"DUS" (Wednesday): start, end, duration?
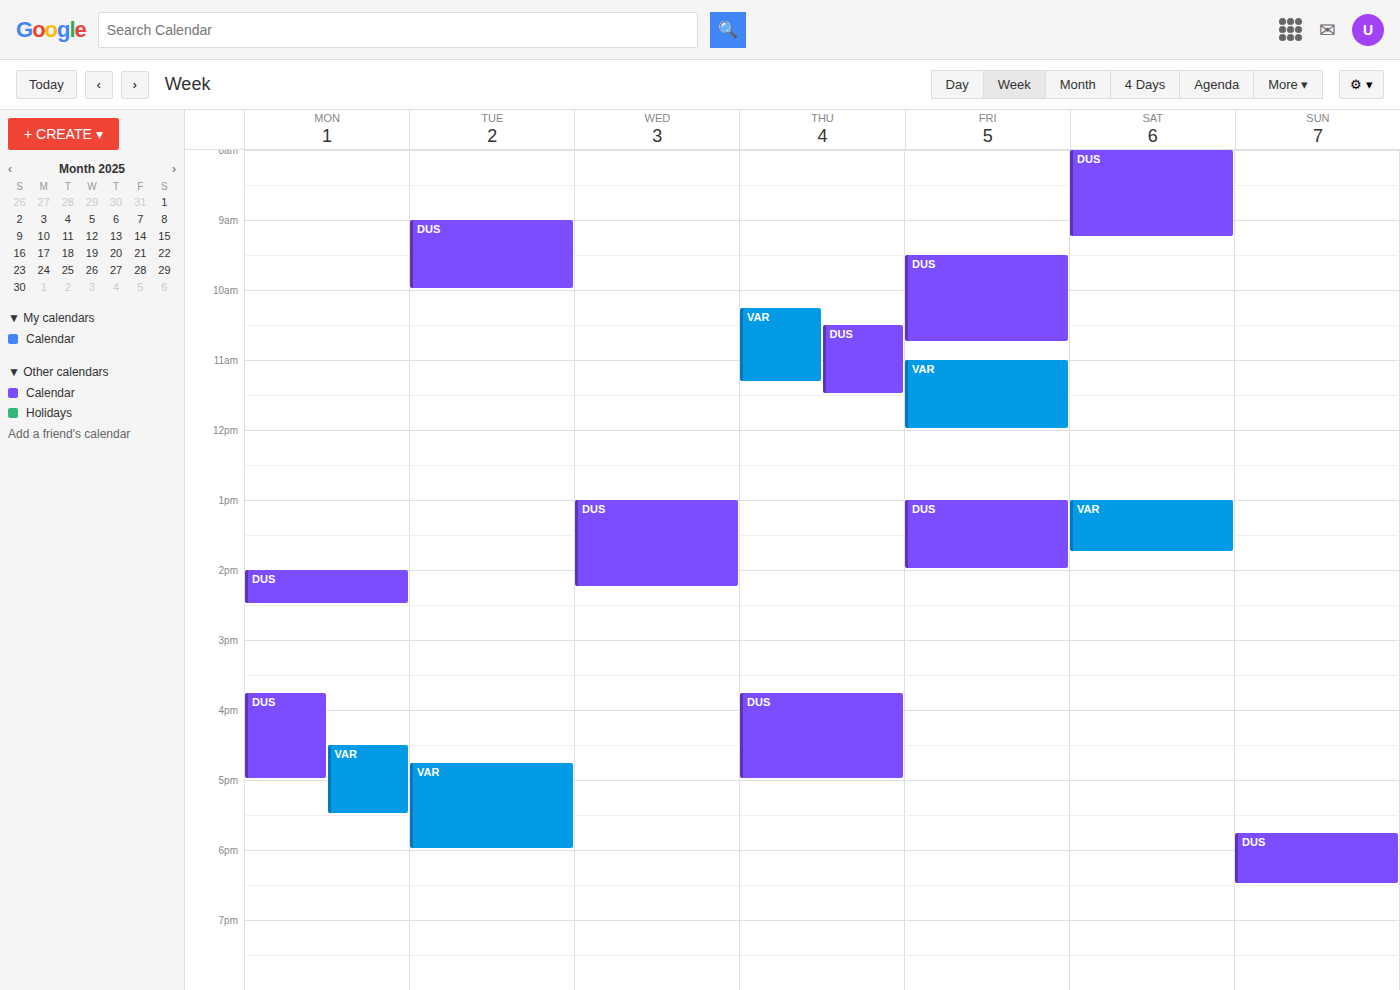
1:00 PM to 2:15 PM, 1 hour 15 minutes